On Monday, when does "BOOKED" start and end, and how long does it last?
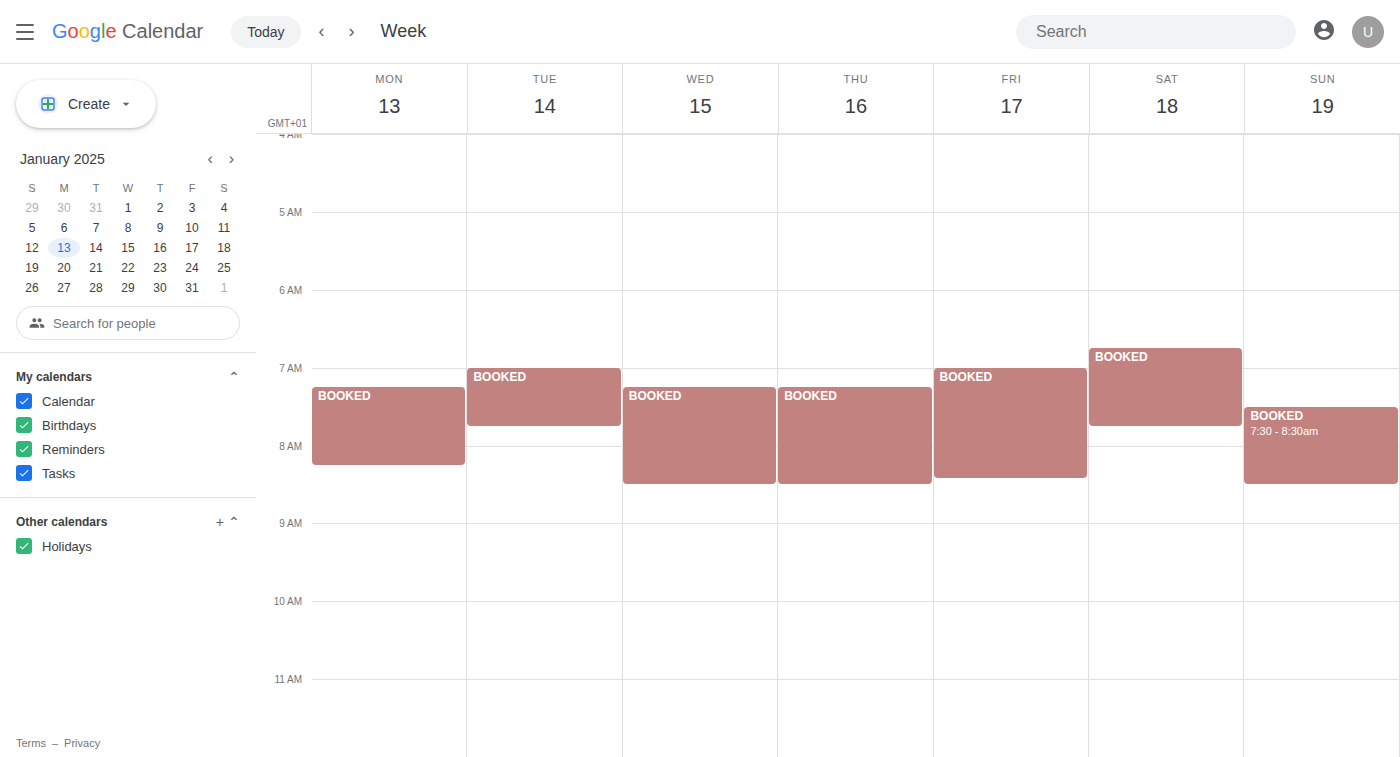
7:15 AM to 8:15 AM, 1 hour